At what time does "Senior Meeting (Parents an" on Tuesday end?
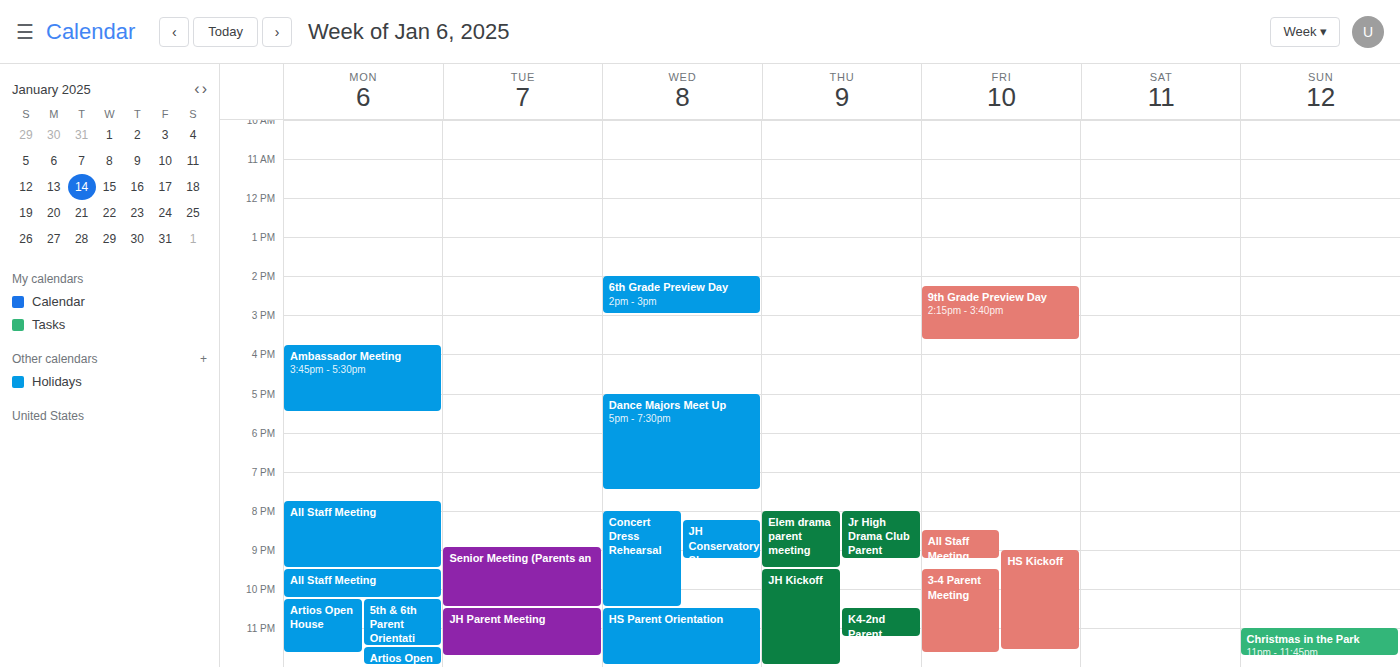
10:30 PM